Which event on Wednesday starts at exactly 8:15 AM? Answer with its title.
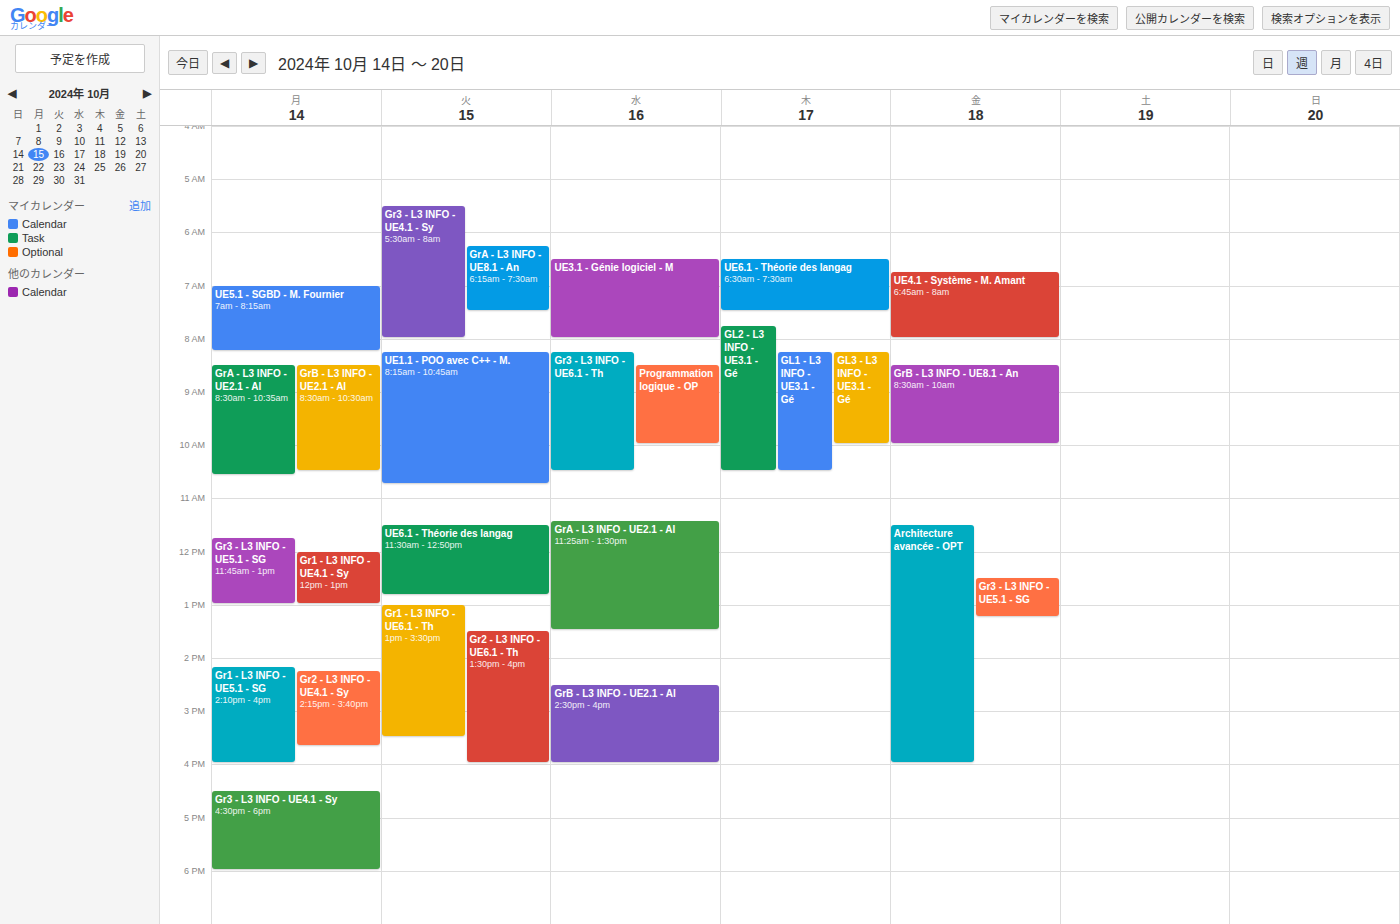
"Gr3 - L3 INFO - UE6.1 - Th"